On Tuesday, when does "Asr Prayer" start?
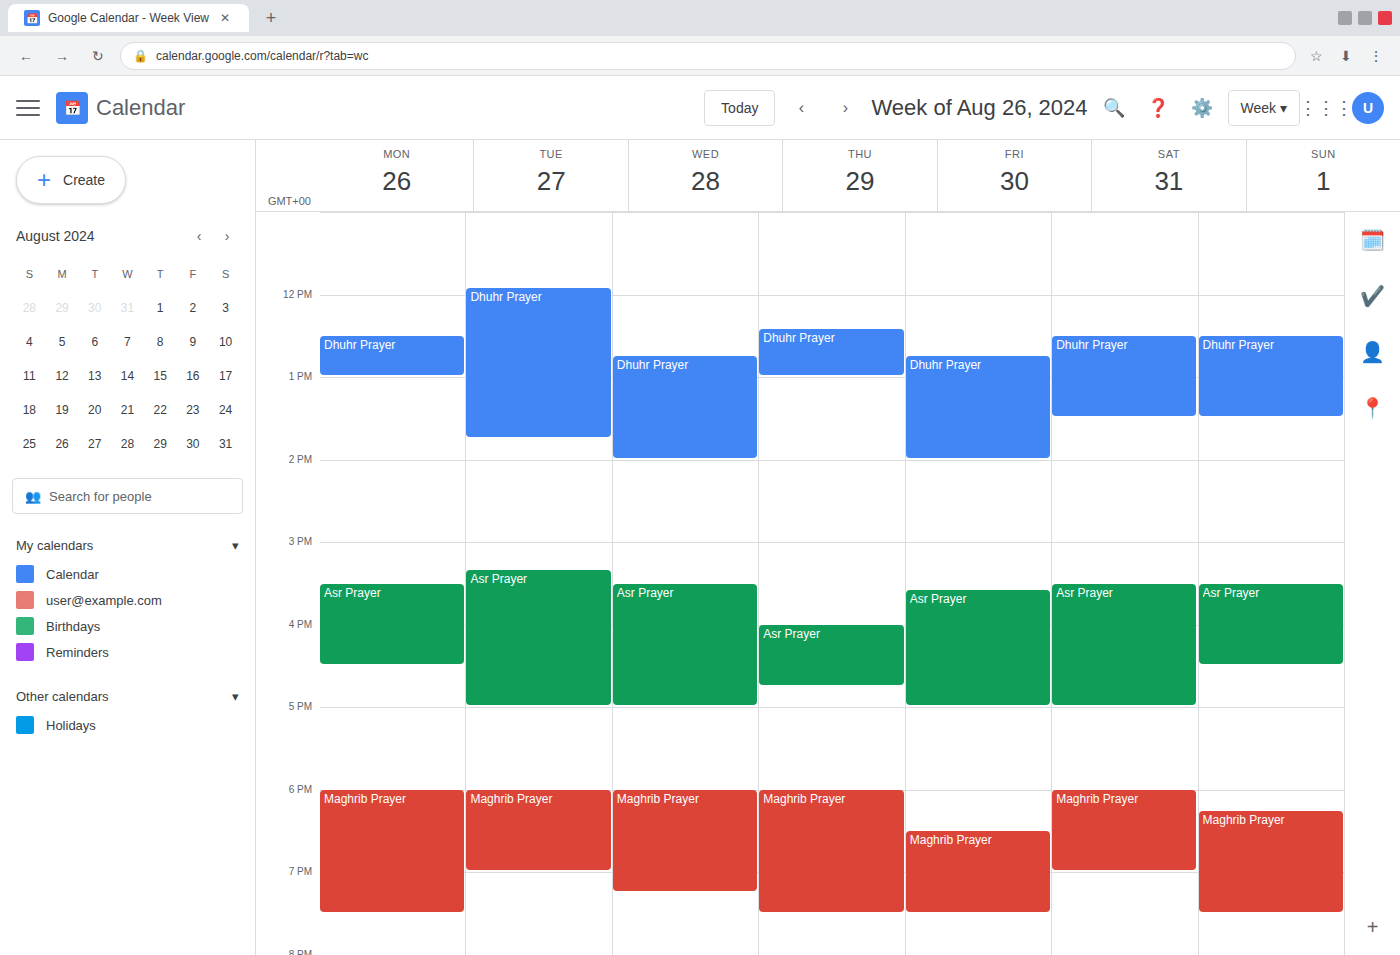
3:20 PM